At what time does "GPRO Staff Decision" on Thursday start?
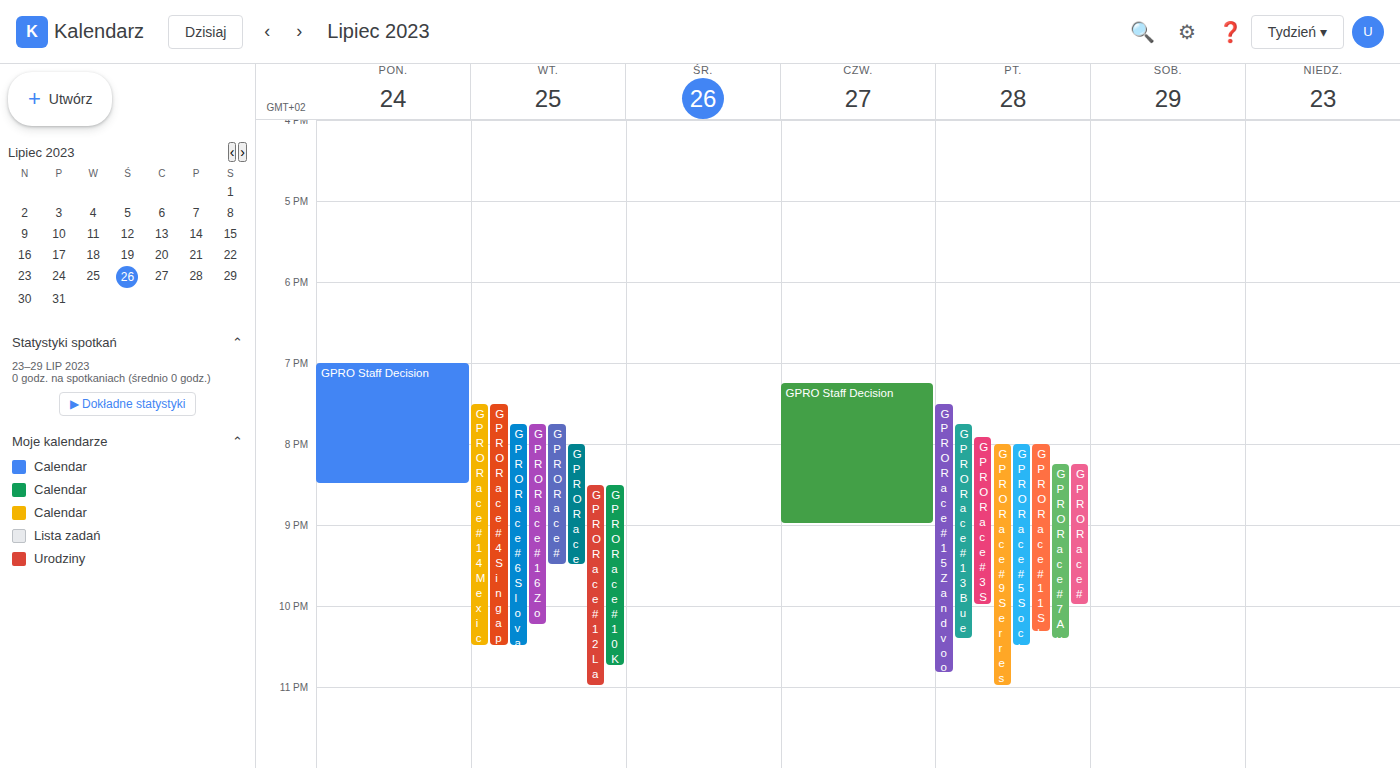
7:15 PM